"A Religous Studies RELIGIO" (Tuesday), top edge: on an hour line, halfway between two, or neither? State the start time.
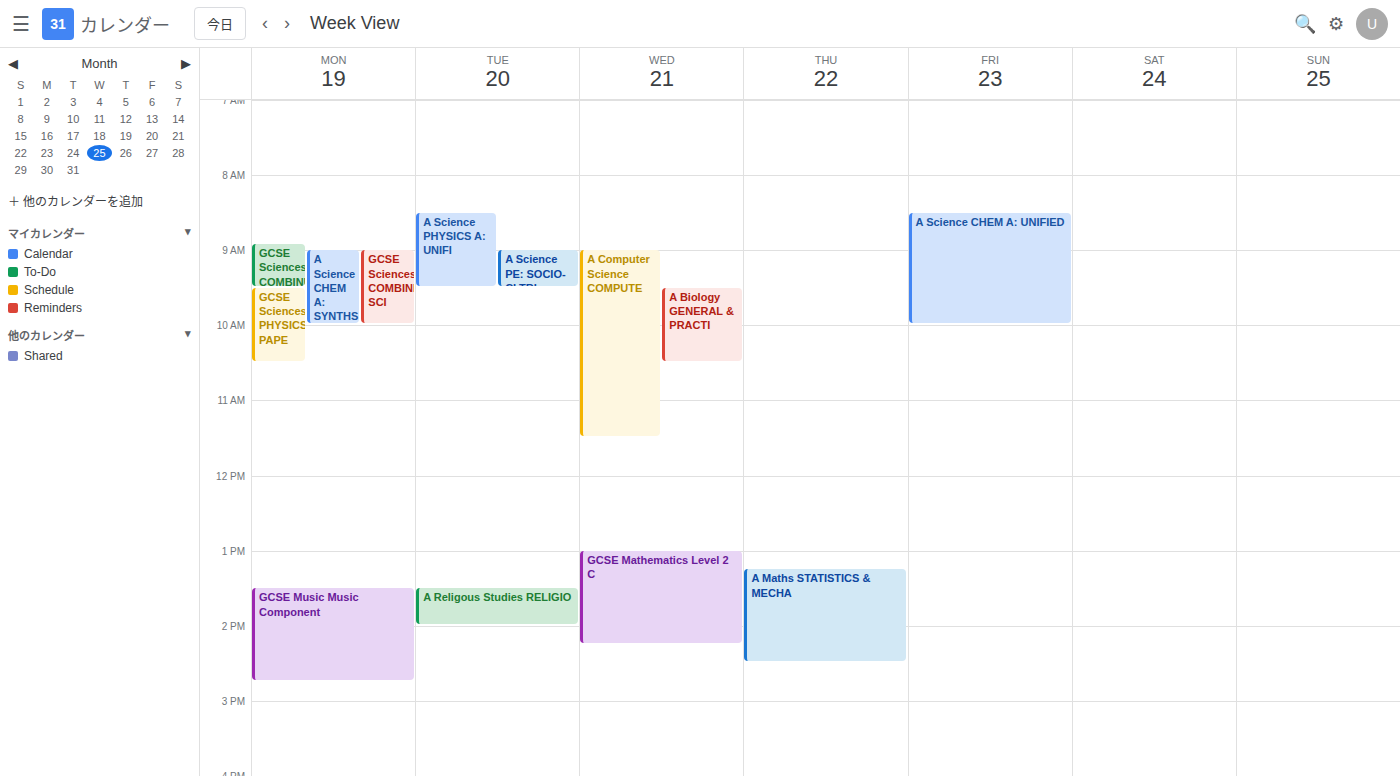
1:30 PM -- halfway between the 1 PM and 2 PM lines.